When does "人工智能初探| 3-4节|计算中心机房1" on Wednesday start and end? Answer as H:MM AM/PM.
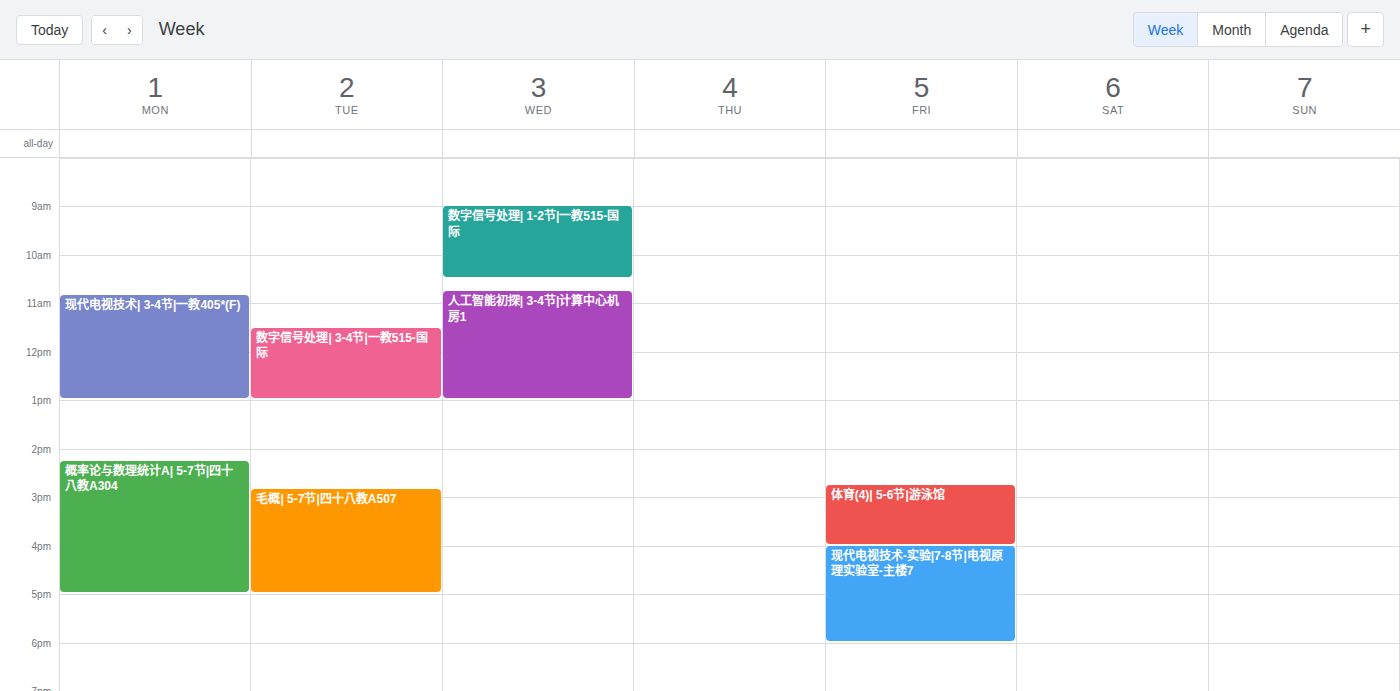
10:45 AM to 1:00 PM